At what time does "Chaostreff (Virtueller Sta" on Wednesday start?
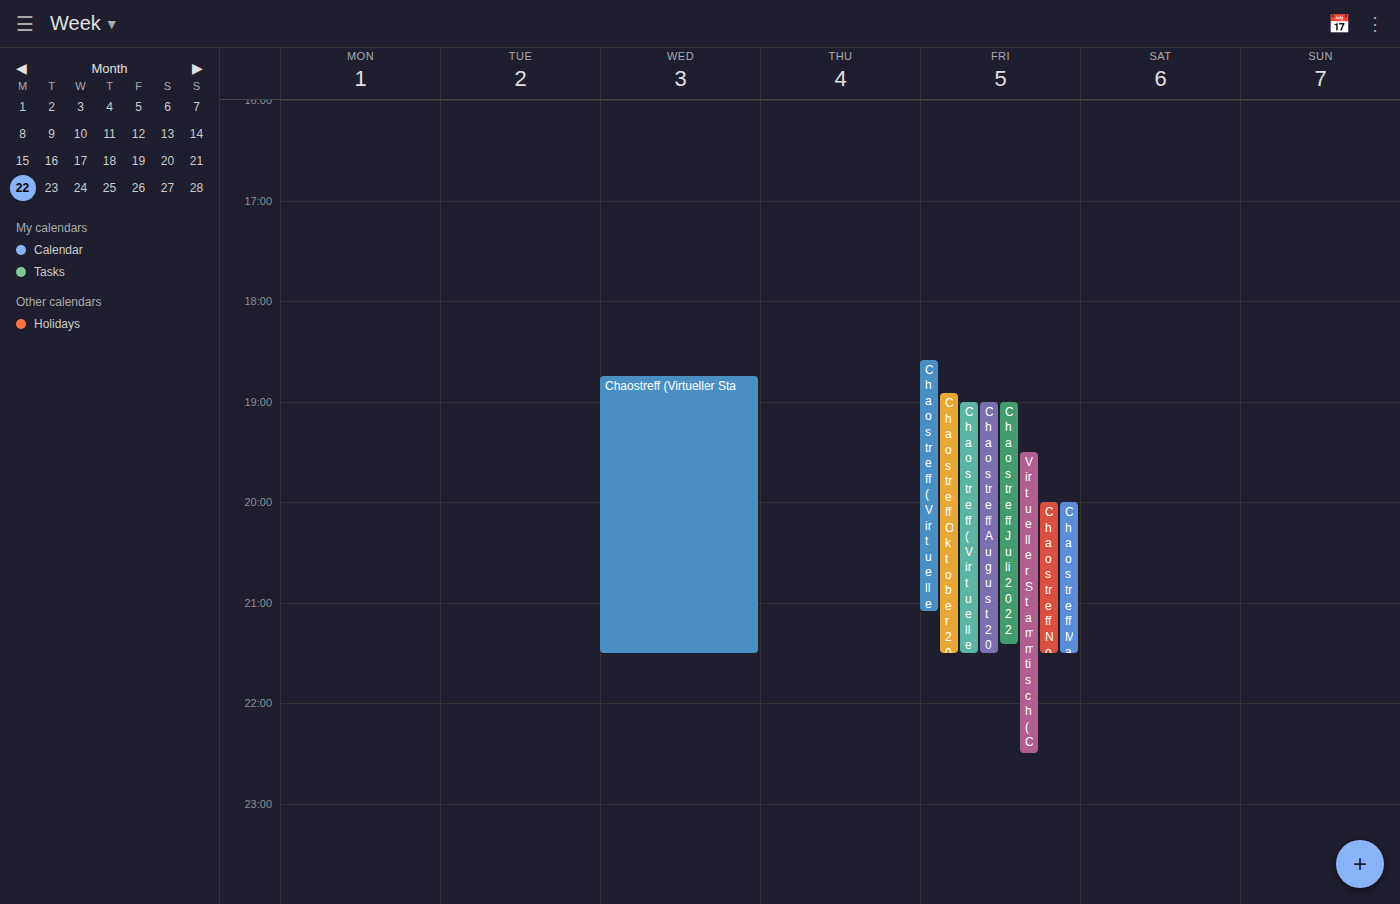
6:45 PM